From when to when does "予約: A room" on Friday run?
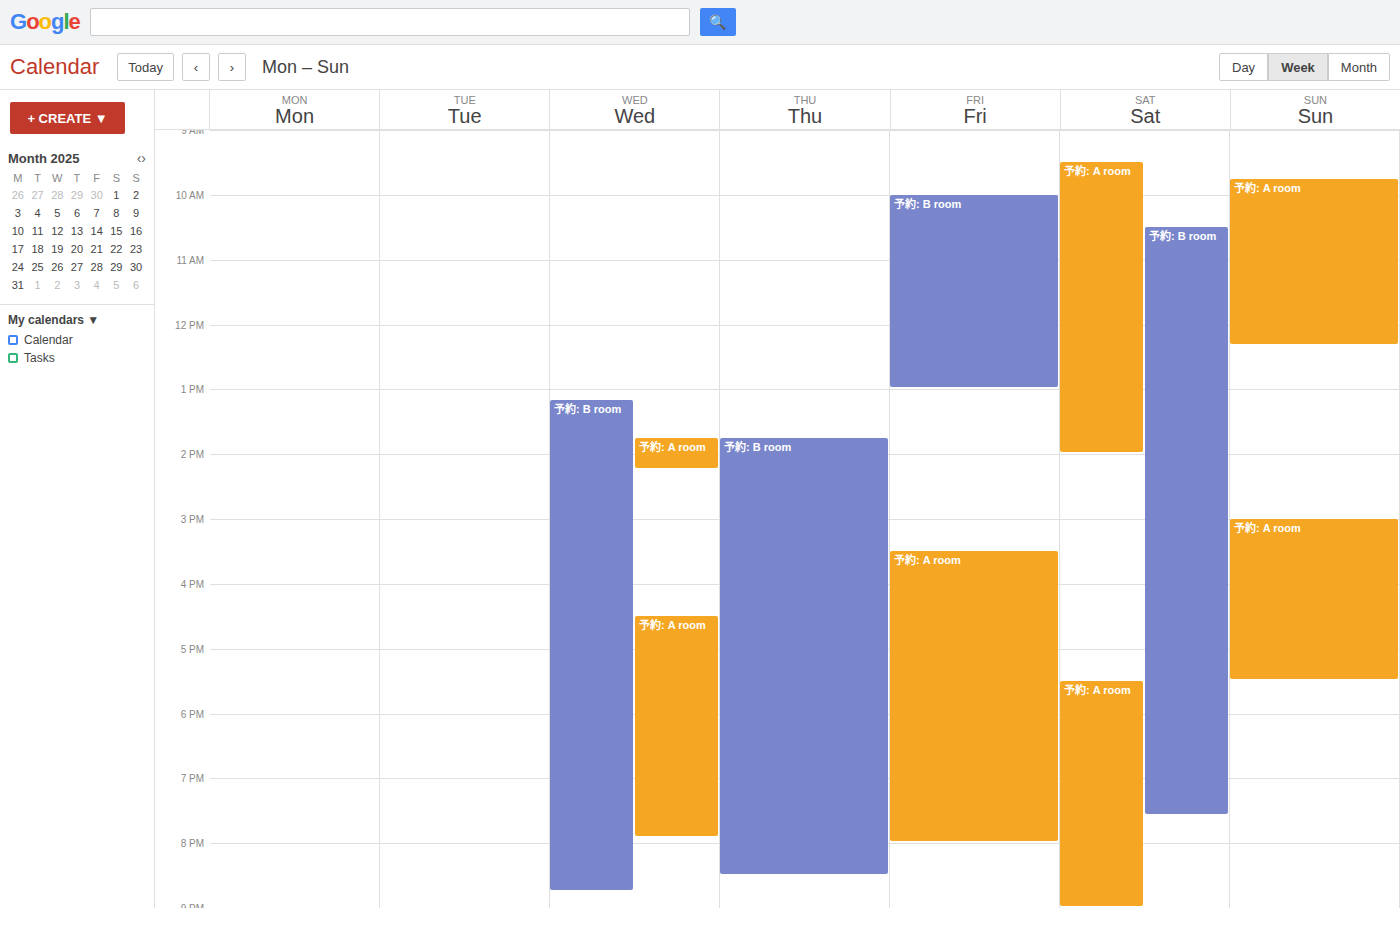
3:30 PM to 8:00 PM